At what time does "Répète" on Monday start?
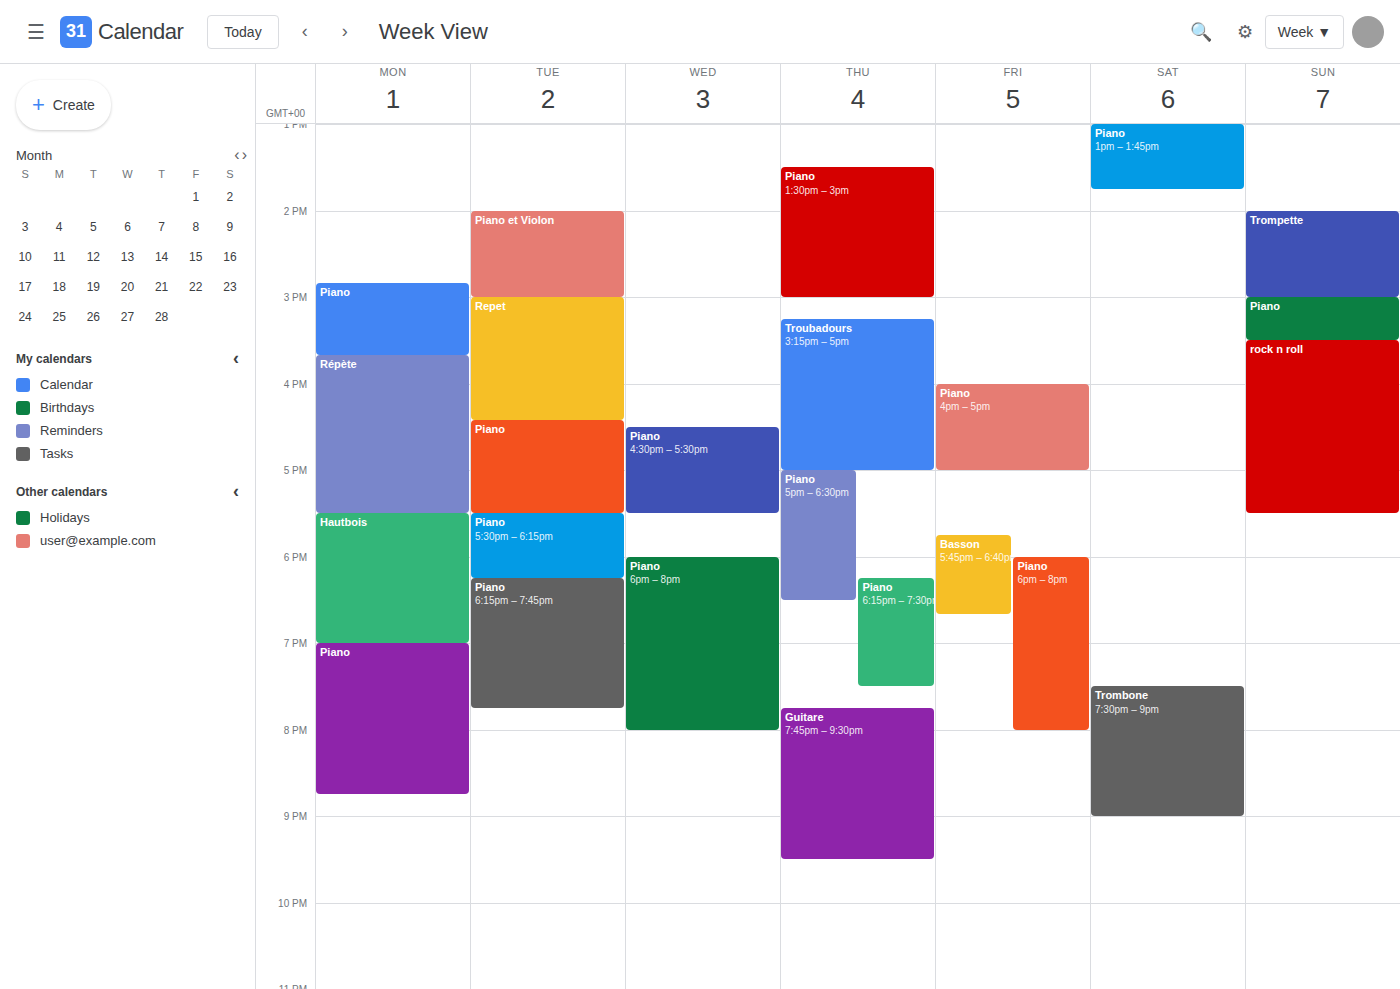
3:40 PM